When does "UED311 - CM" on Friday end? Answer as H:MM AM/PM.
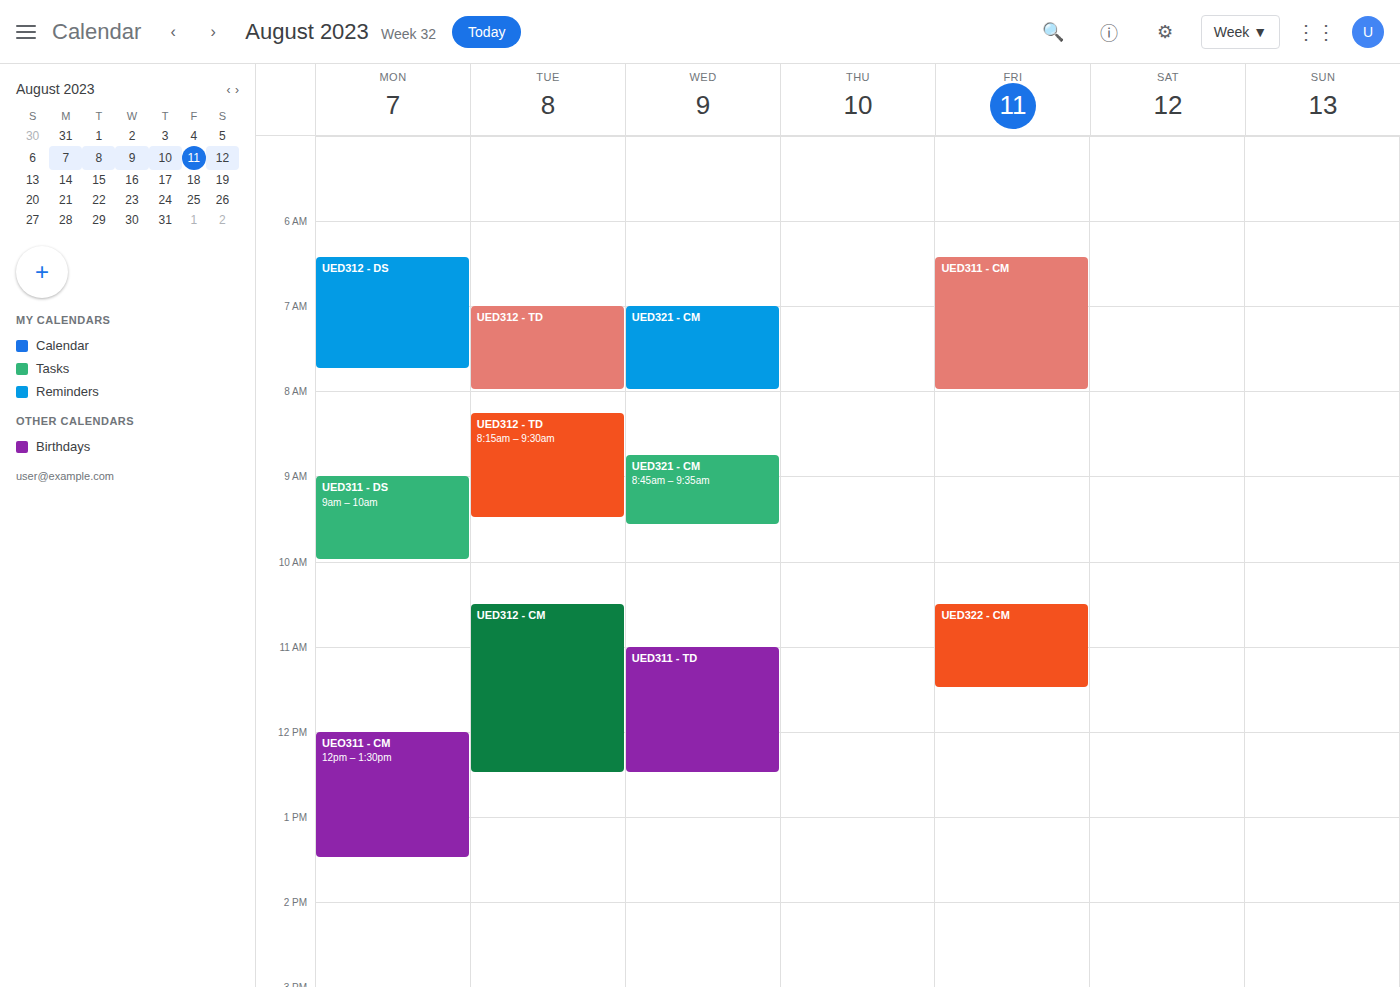
8:00 AM